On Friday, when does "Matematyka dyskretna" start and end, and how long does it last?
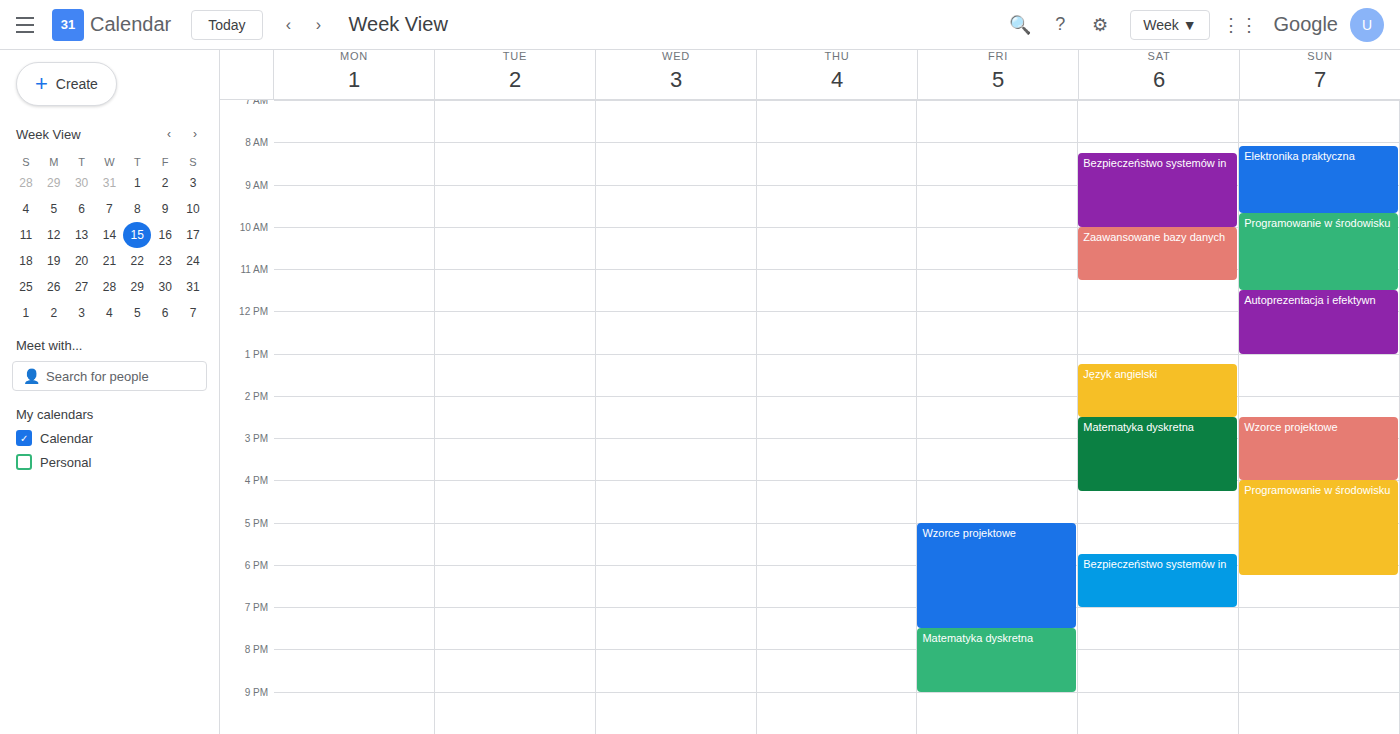
7:30 PM to 9:00 PM, 1 hour 30 minutes